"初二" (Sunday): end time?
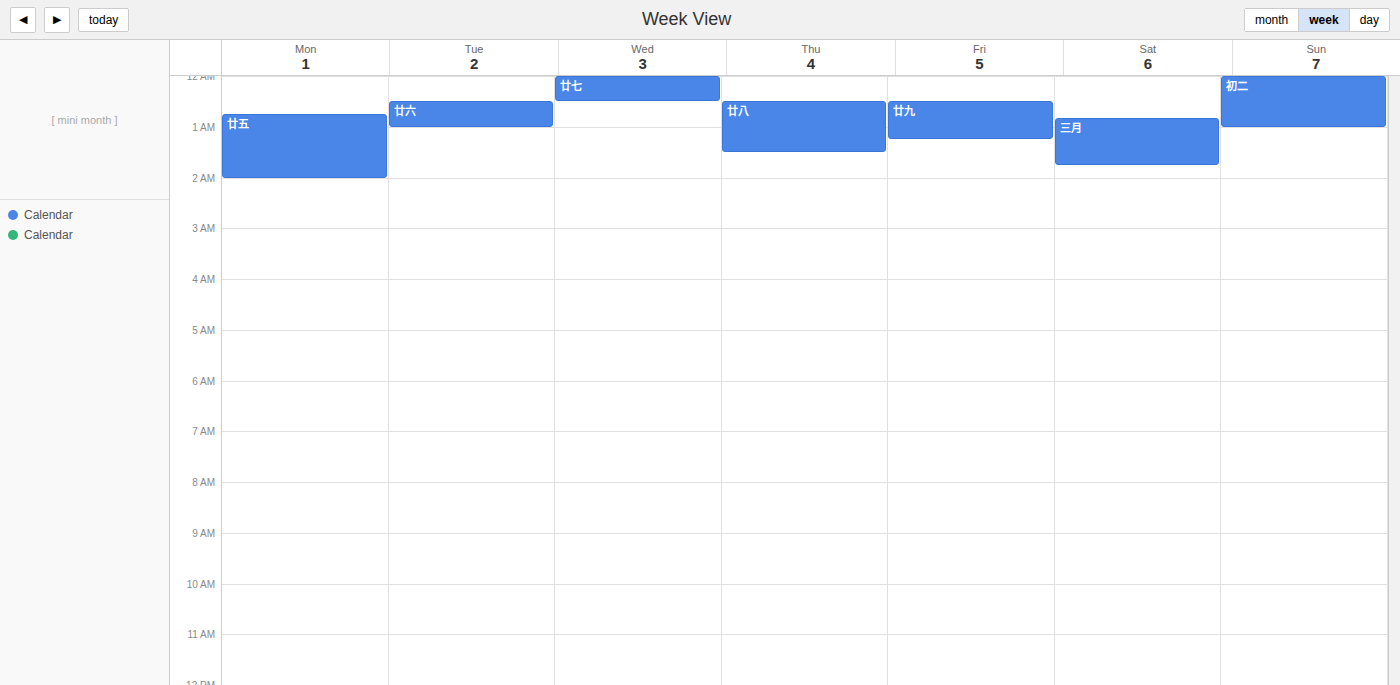
1:00 AM